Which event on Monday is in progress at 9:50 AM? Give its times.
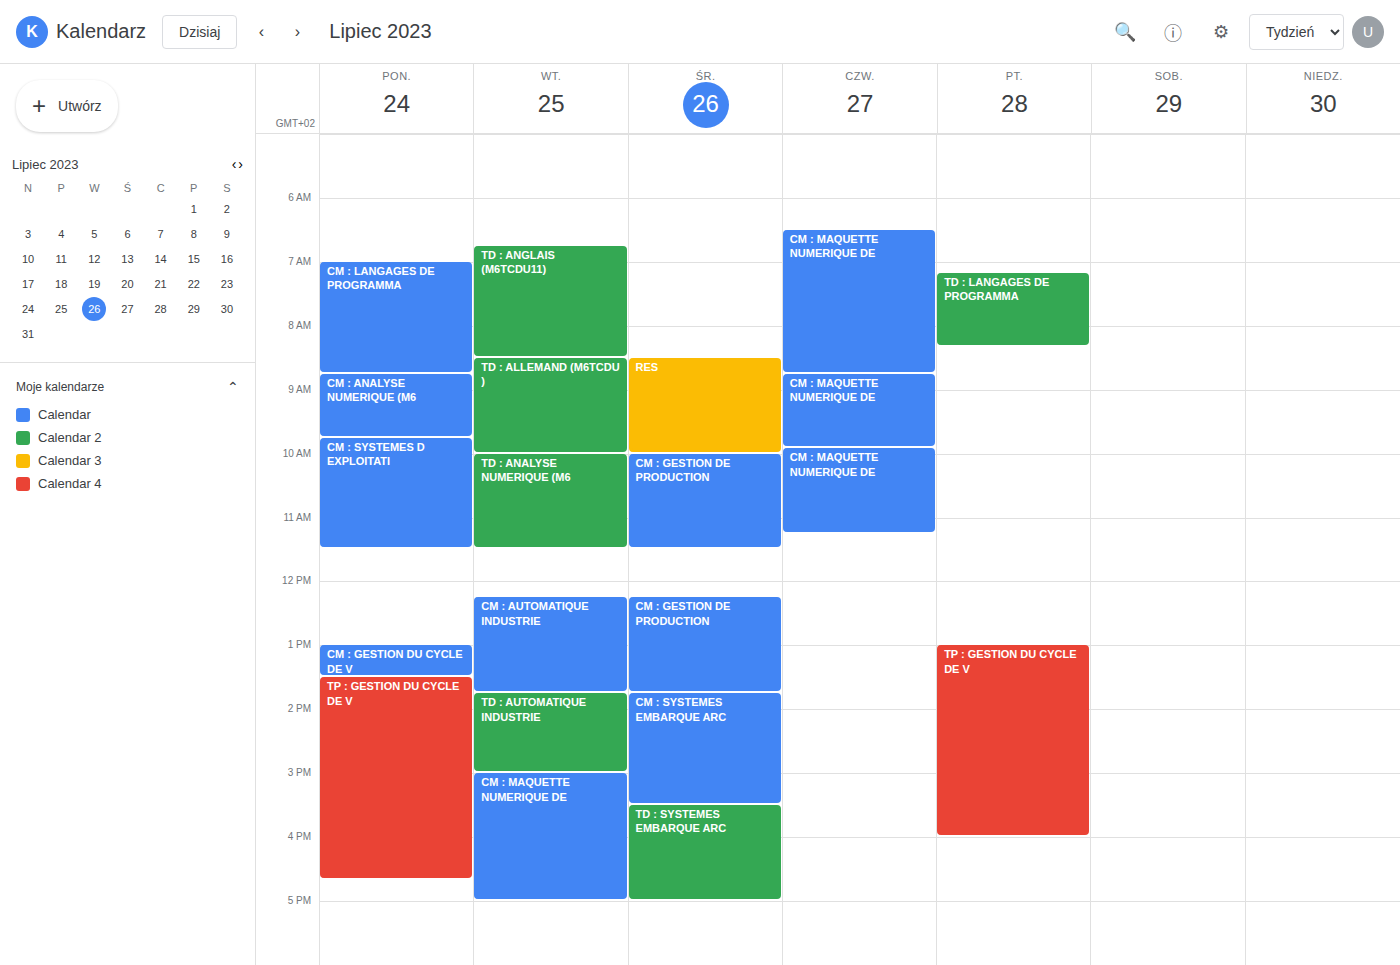
"CM : SYSTEMES D EXPLOITATI", 9:45 AM to 11:30 AM